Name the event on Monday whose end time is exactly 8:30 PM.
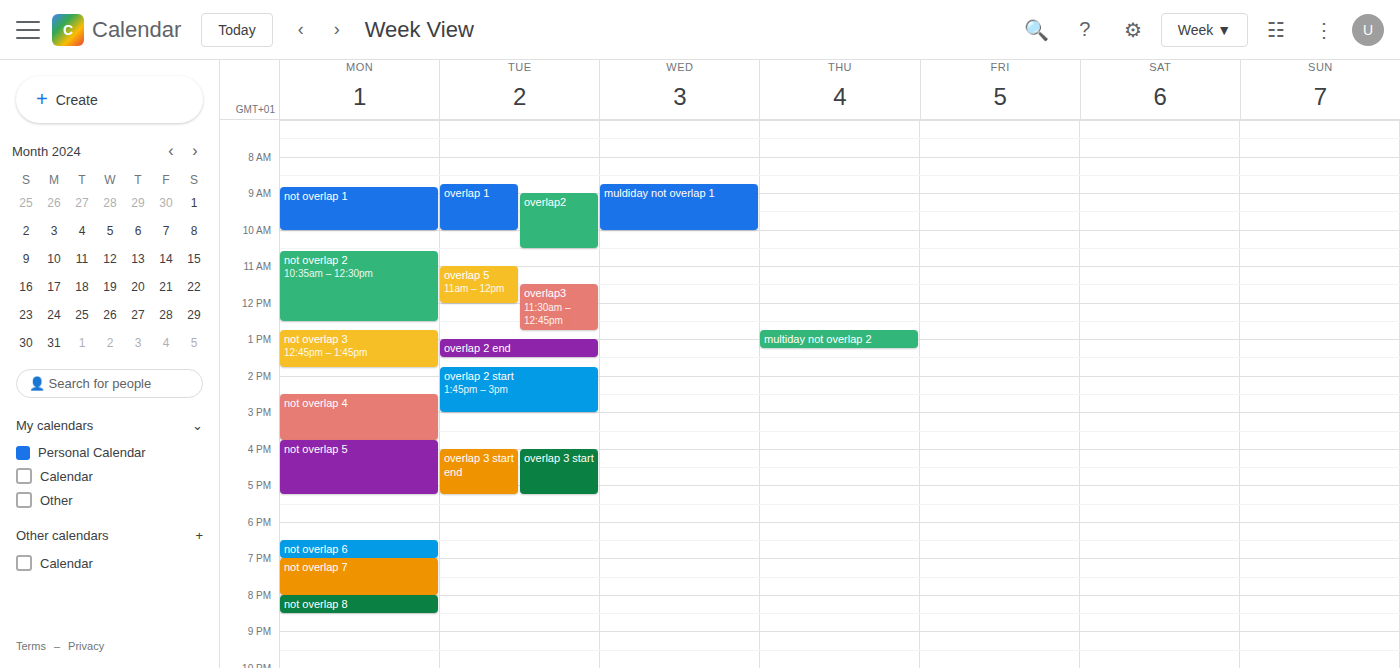
"not overlap 8"